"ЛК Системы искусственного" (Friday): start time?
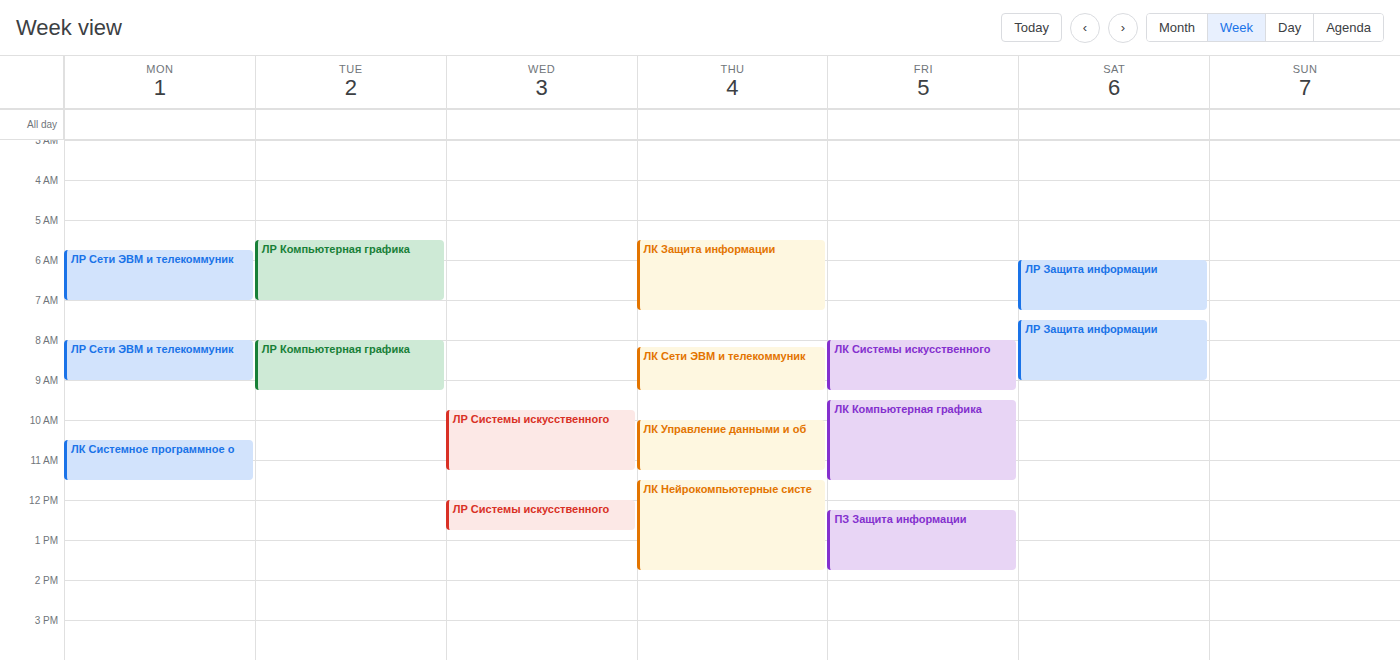
8:00 AM